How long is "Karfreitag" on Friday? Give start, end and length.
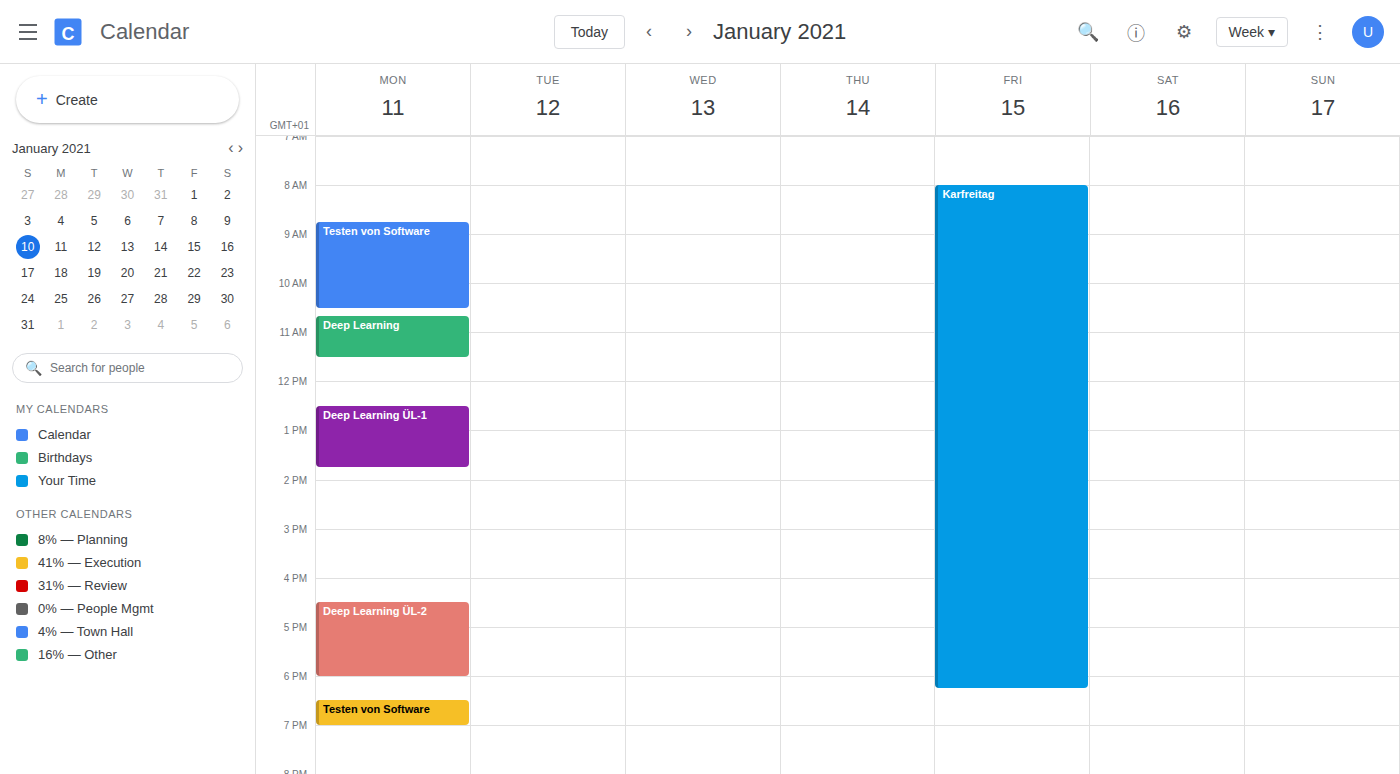
8:00 AM to 6:15 PM, 10 hours 15 minutes